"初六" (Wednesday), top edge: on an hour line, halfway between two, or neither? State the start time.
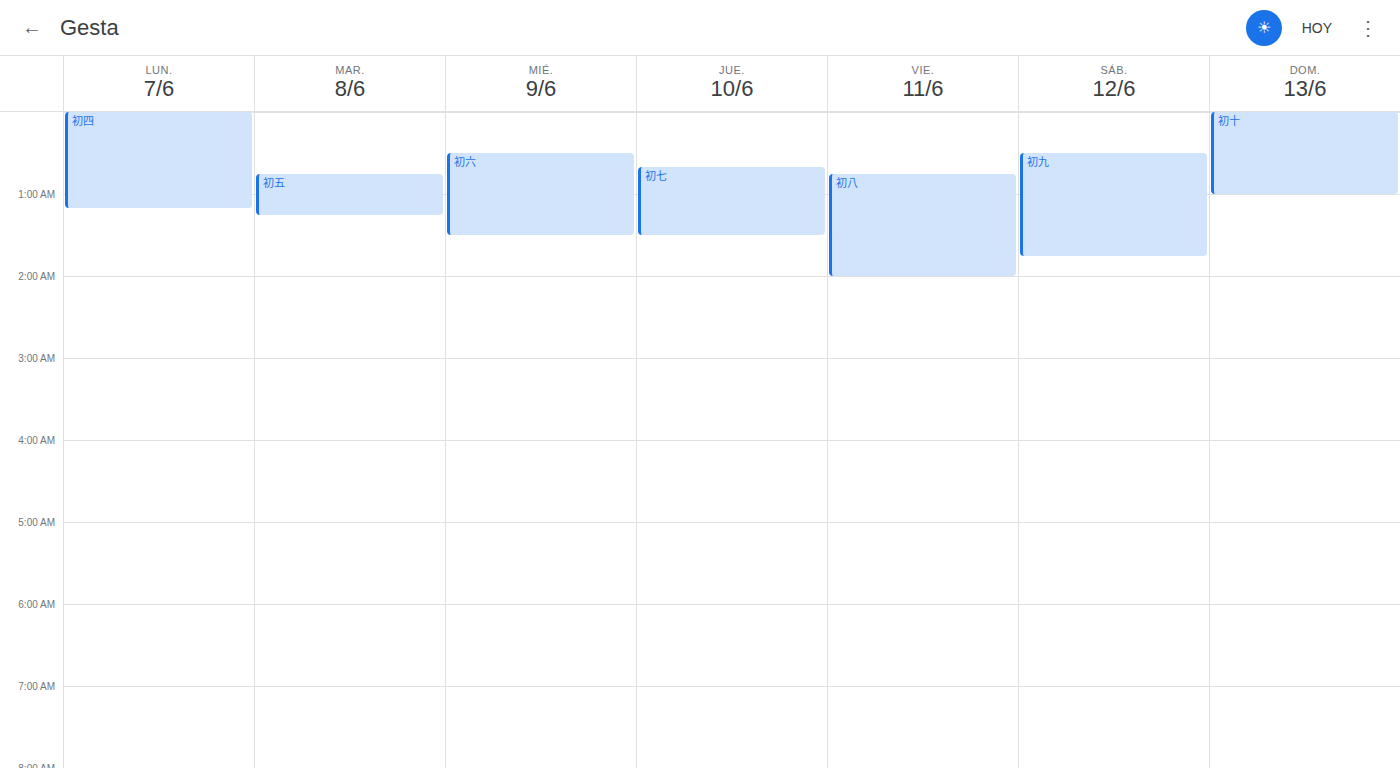
12:30 AM -- halfway between the 12 AM and 1 AM lines.